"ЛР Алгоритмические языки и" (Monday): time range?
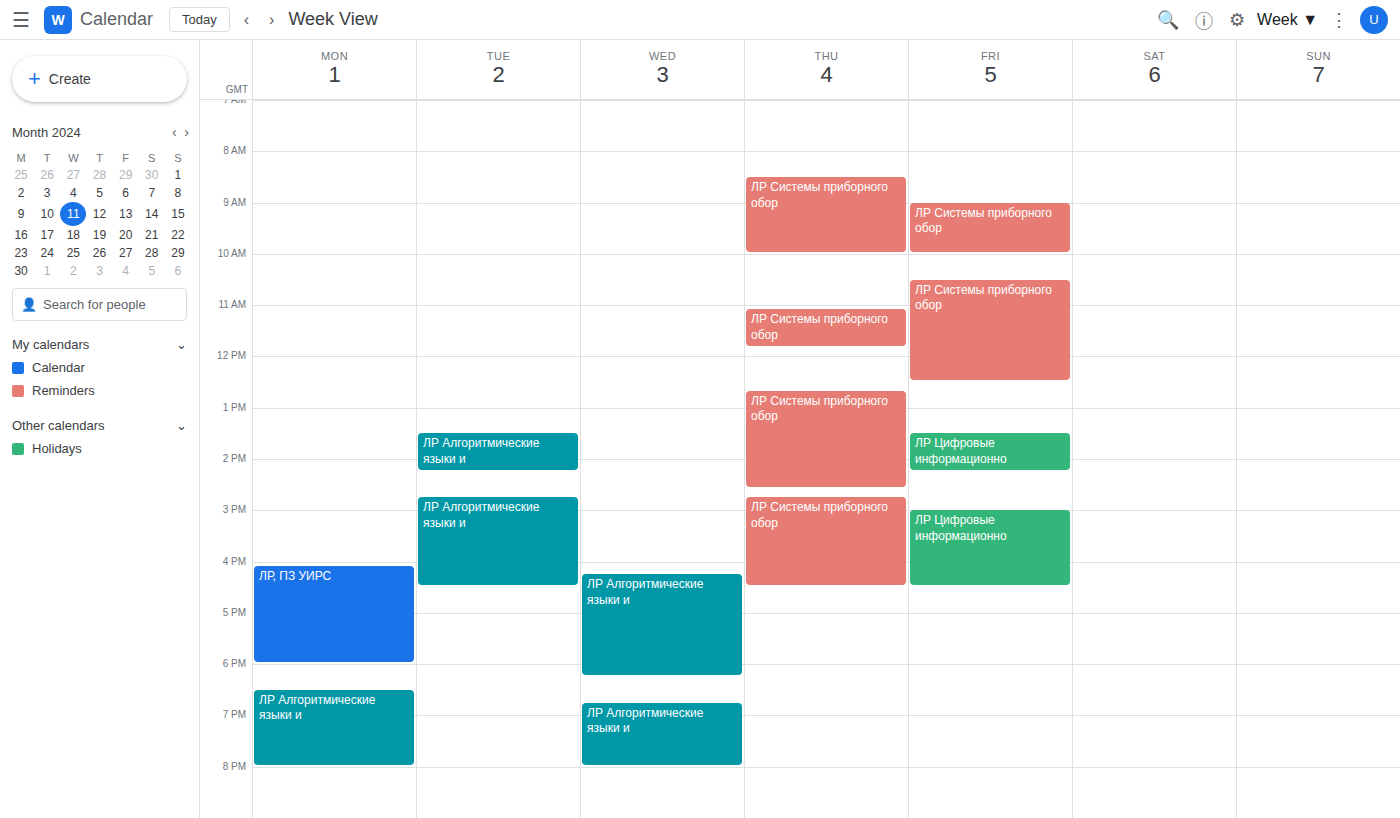
6:30 PM to 8:00 PM